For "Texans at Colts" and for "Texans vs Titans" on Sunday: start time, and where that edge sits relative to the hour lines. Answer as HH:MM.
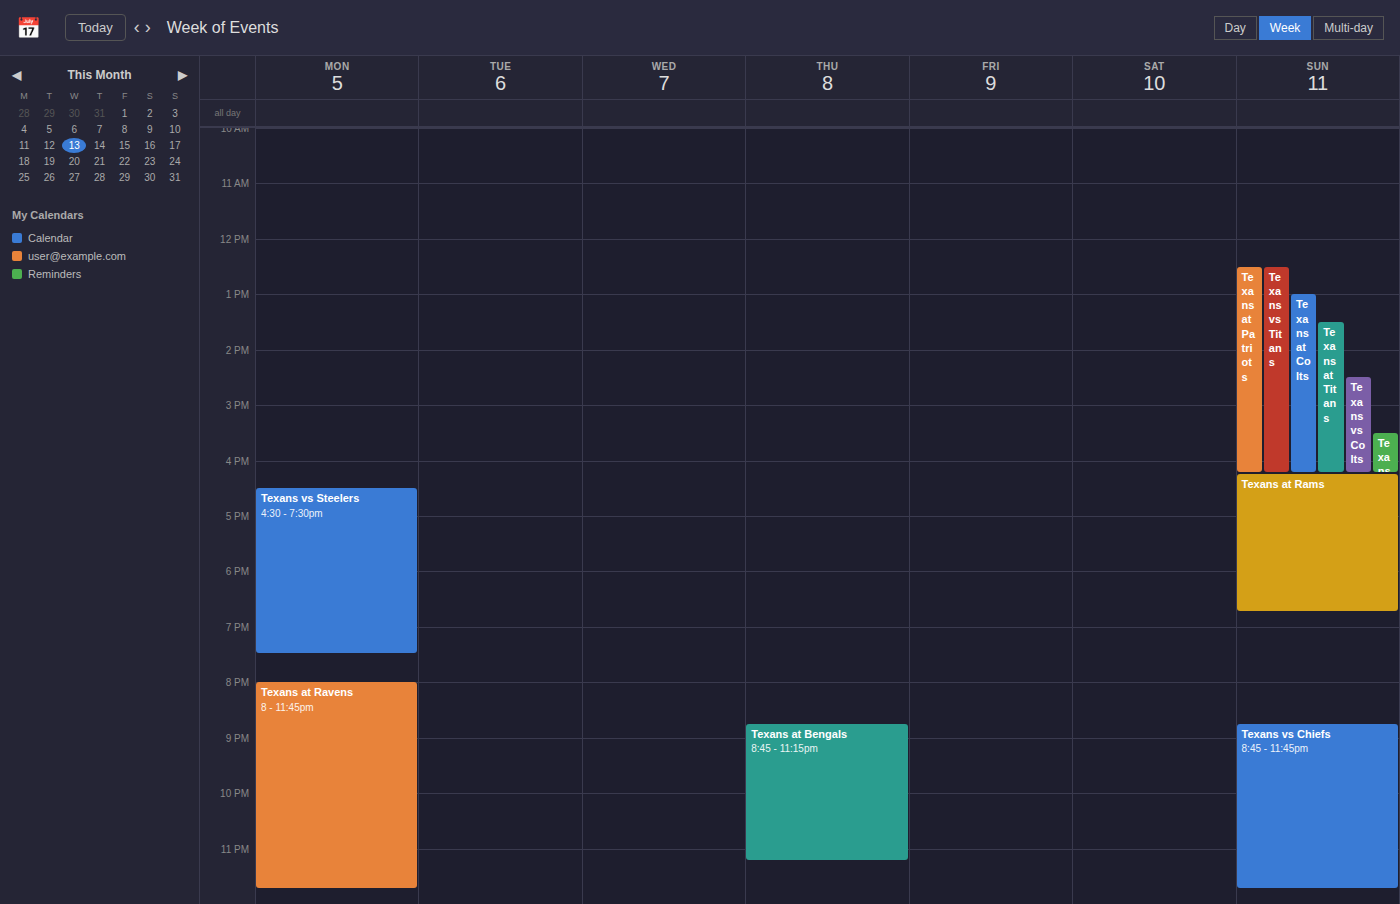
"Texans at Colts": 13:00, exactly on the 13:00 line. "Texans vs Titans": 12:30, halfway between the 12:00 and 13:00 lines.